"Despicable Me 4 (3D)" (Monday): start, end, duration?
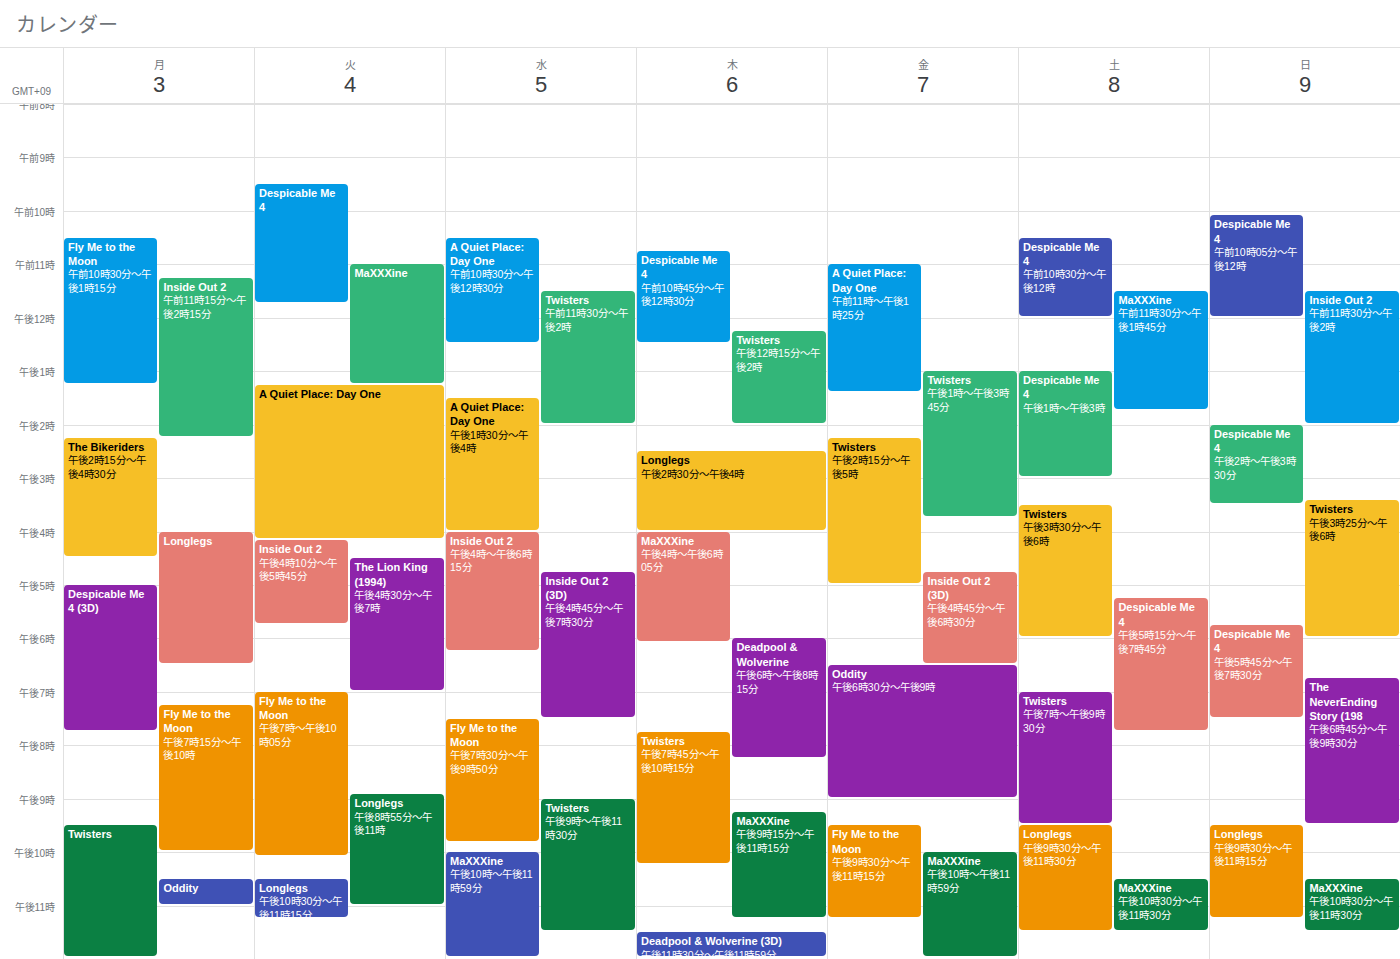
5:00 PM to 7:45 PM, 2 hours 45 minutes